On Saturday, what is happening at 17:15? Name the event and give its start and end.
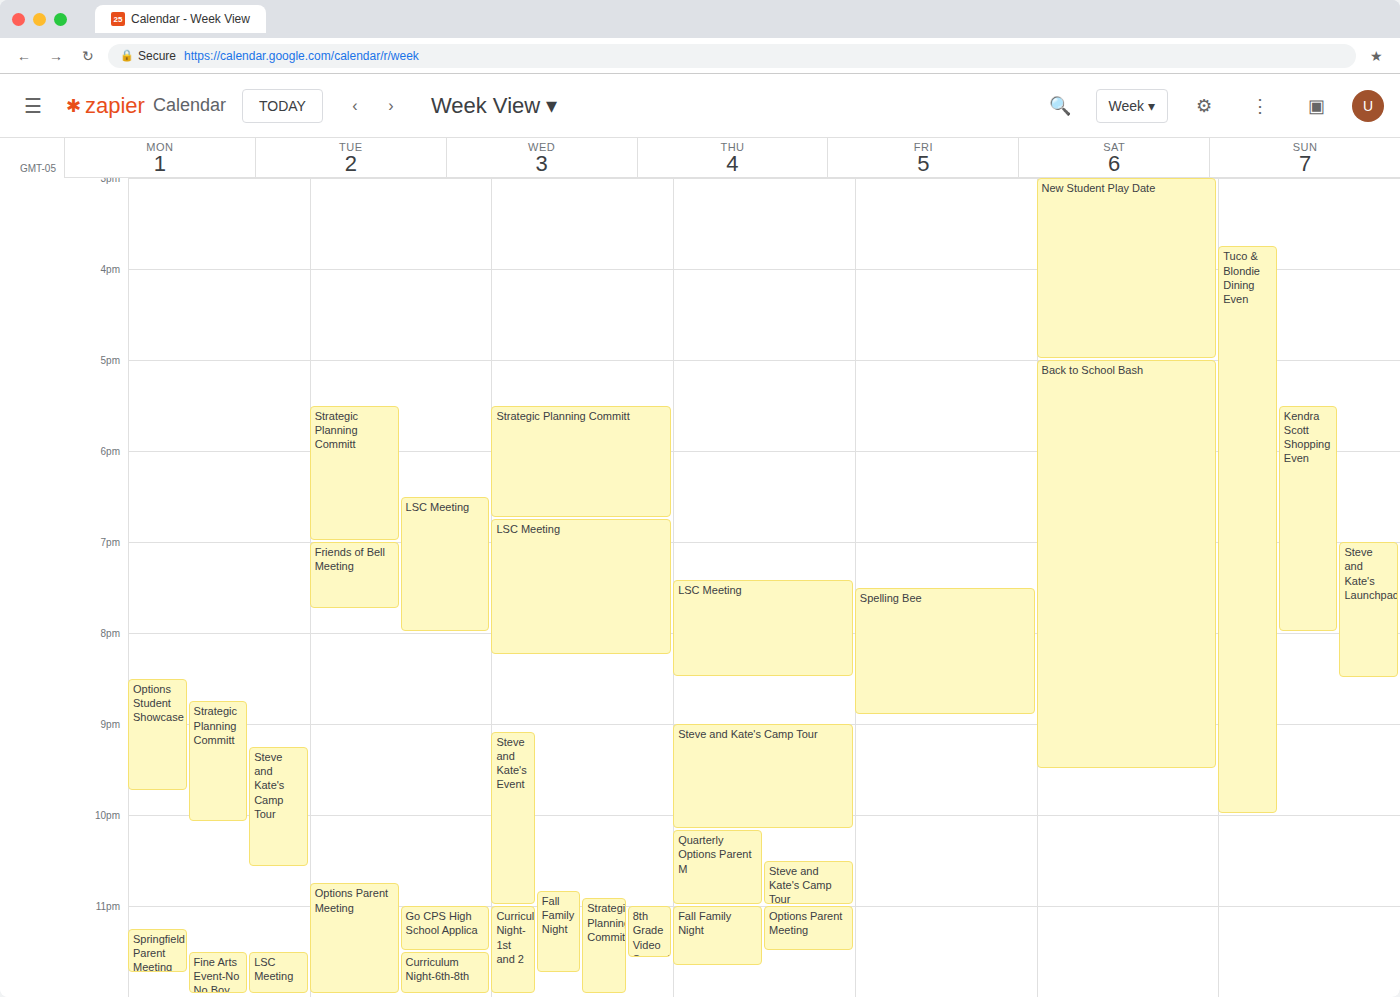
"Back to School Bash", 17:00 to 21:30